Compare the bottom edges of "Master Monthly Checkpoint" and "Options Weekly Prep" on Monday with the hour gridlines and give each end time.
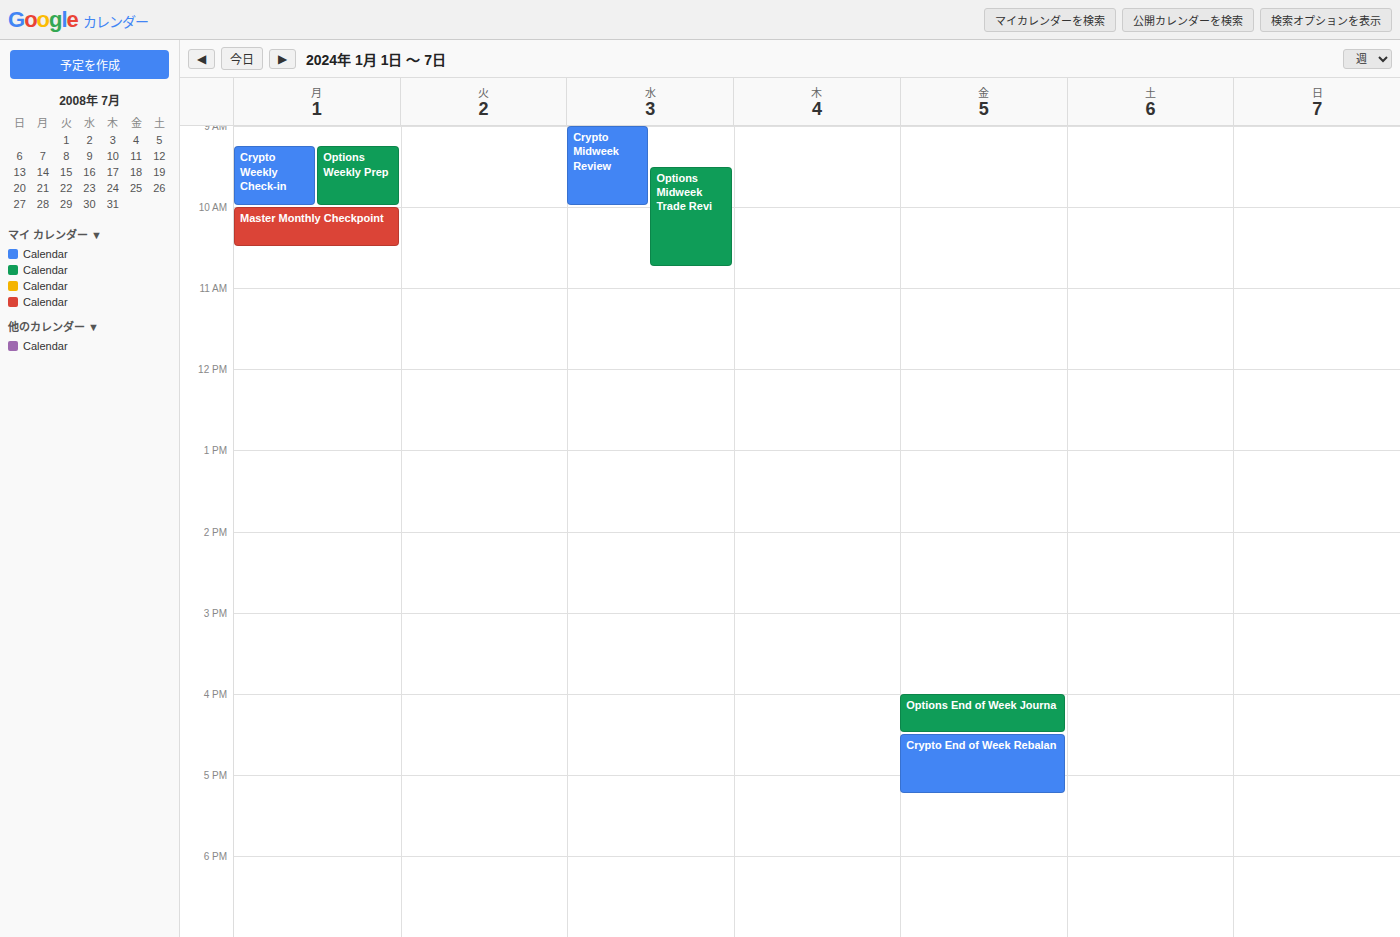
"Master Monthly Checkpoint": 10:30 AM, halfway between the 10 AM and 11 AM lines. "Options Weekly Prep": 10:00 AM, exactly on the 10 AM line.